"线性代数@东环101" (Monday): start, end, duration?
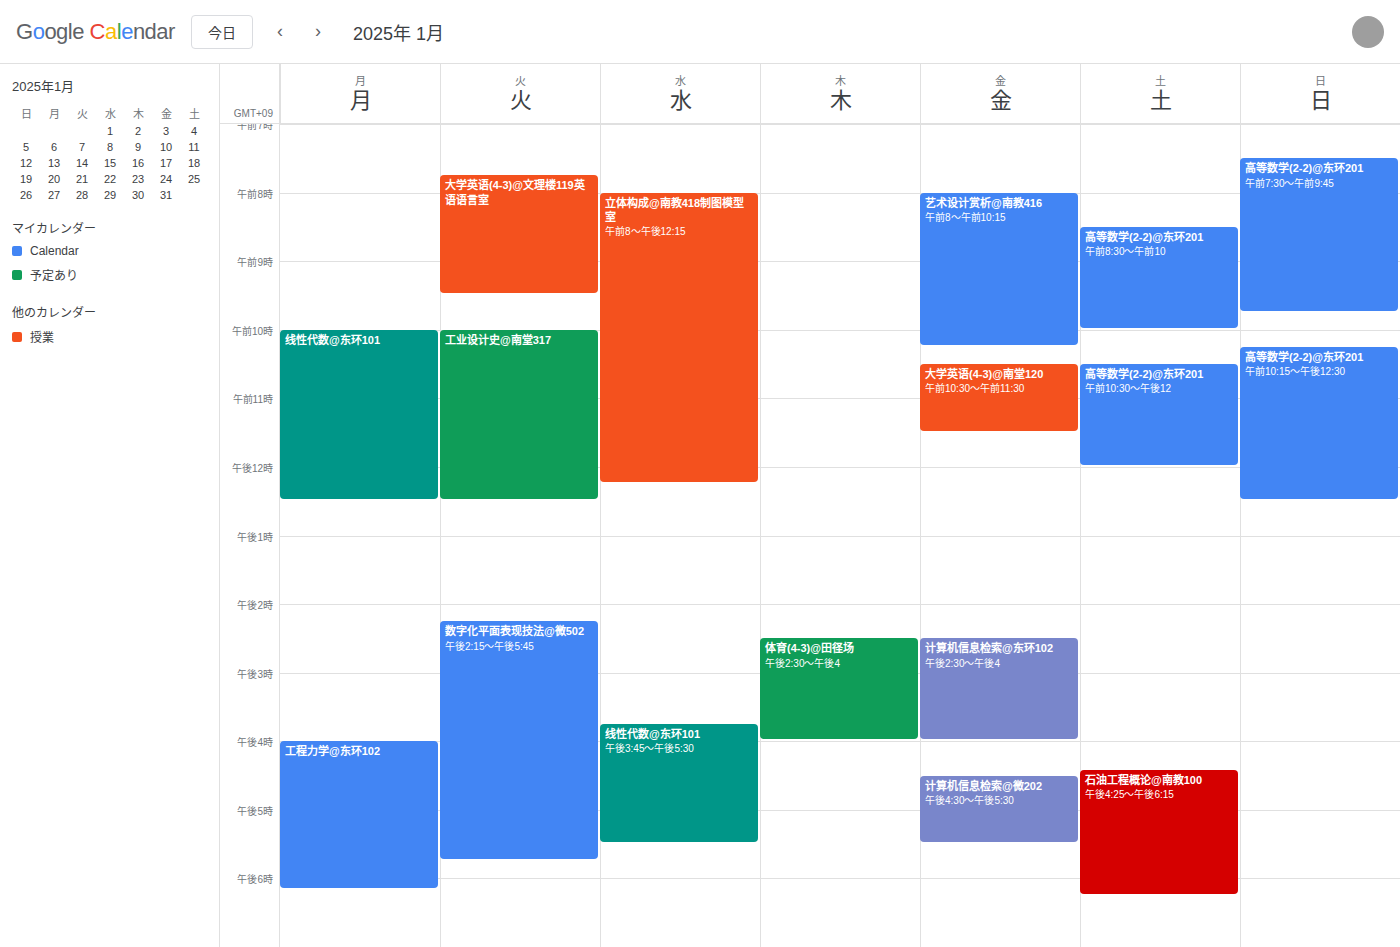
10:00 AM to 12:30 PM, 2 hours 30 minutes